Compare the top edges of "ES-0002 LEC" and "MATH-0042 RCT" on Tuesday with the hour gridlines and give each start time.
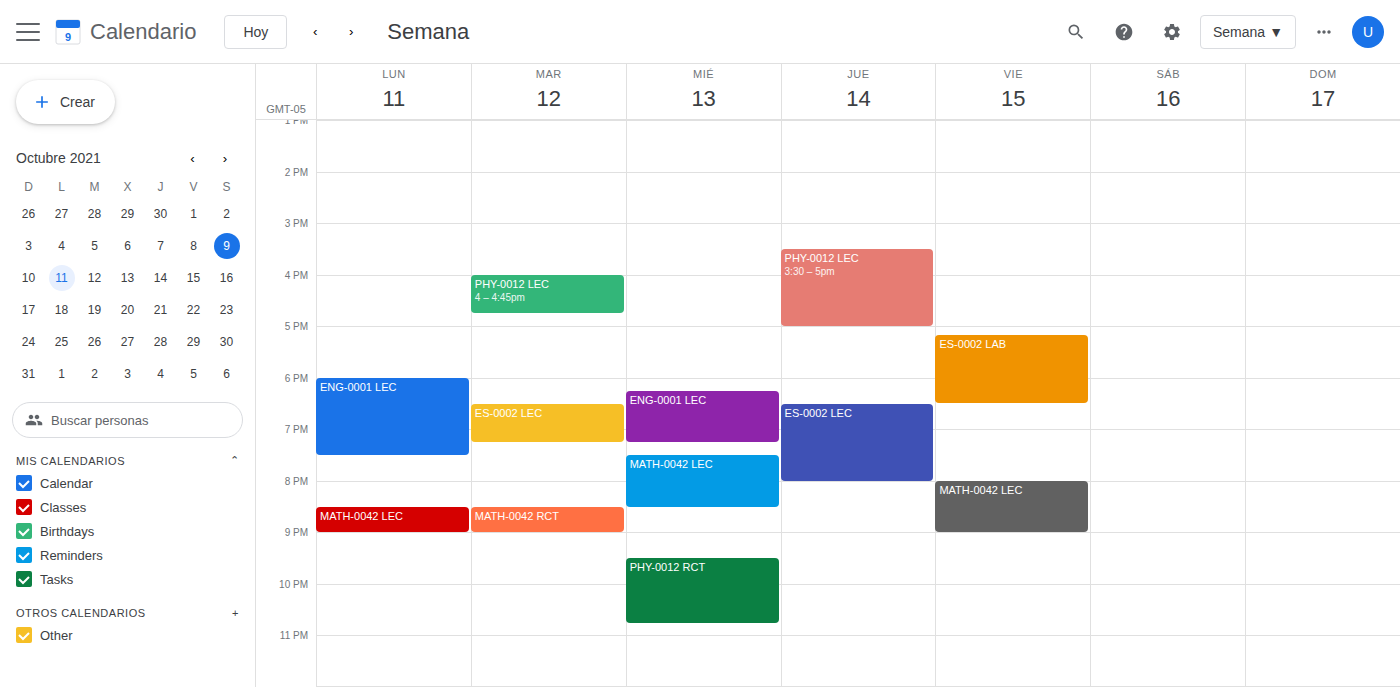
"ES-0002 LEC": 6:30 PM, halfway between the 6 PM and 7 PM lines. "MATH-0042 RCT": 8:30 PM, halfway between the 8 PM and 9 PM lines.